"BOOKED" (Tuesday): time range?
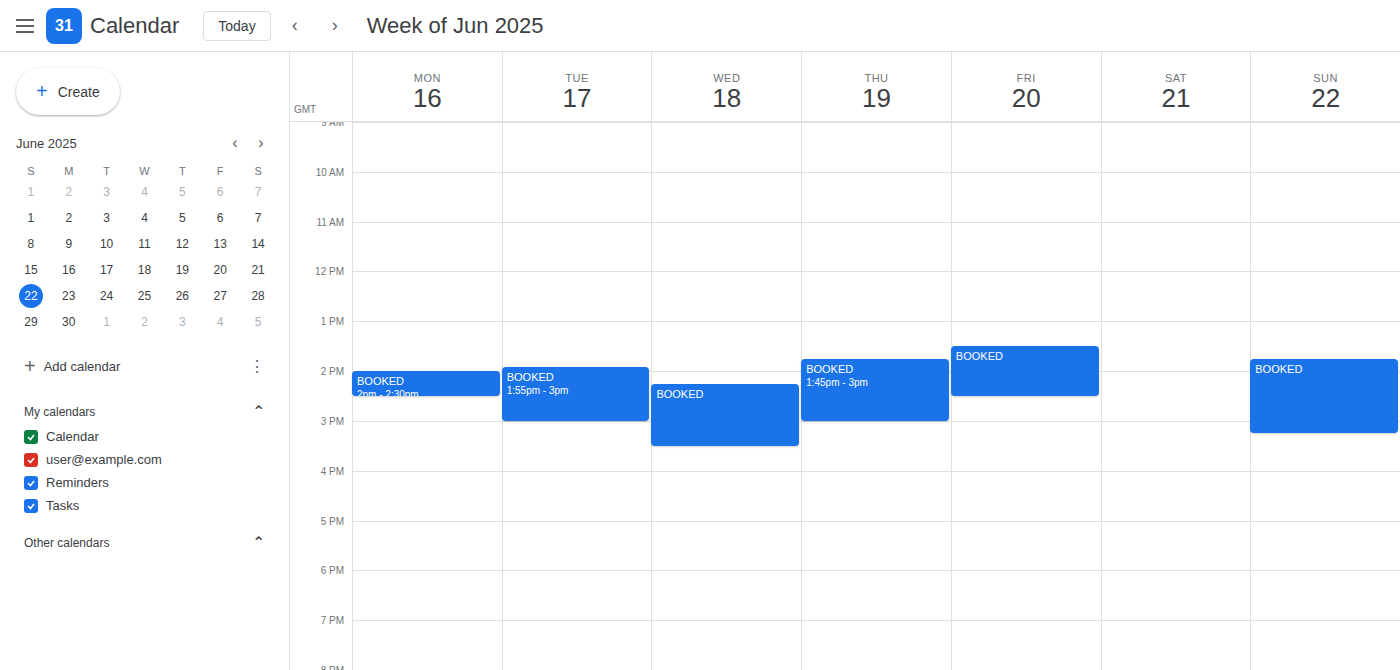
1:55 PM to 3:00 PM